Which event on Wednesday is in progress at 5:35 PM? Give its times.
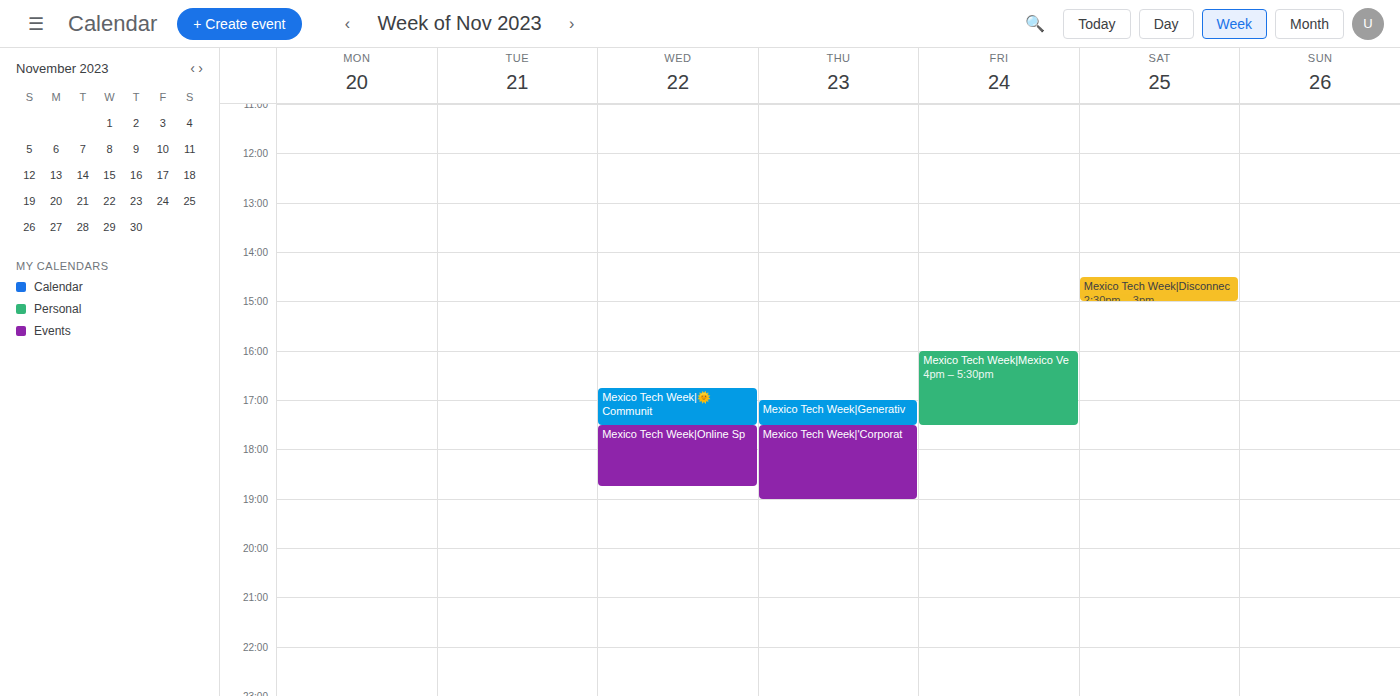
"Mexico Tech Week|Online Sp", 5:30 PM to 6:45 PM